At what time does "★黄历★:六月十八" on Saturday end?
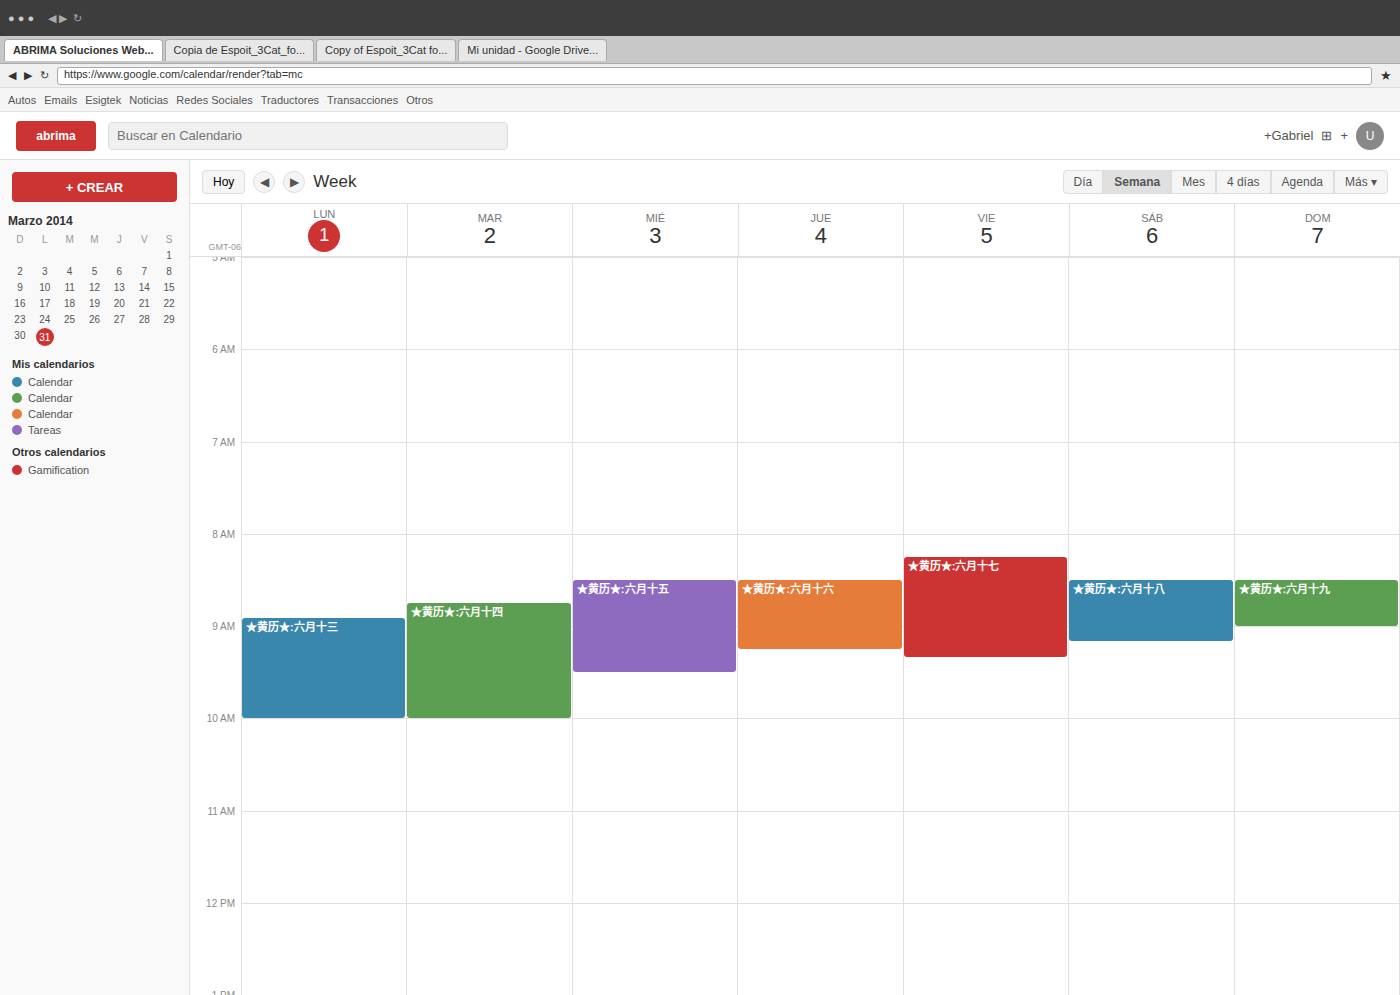
9:10 AM